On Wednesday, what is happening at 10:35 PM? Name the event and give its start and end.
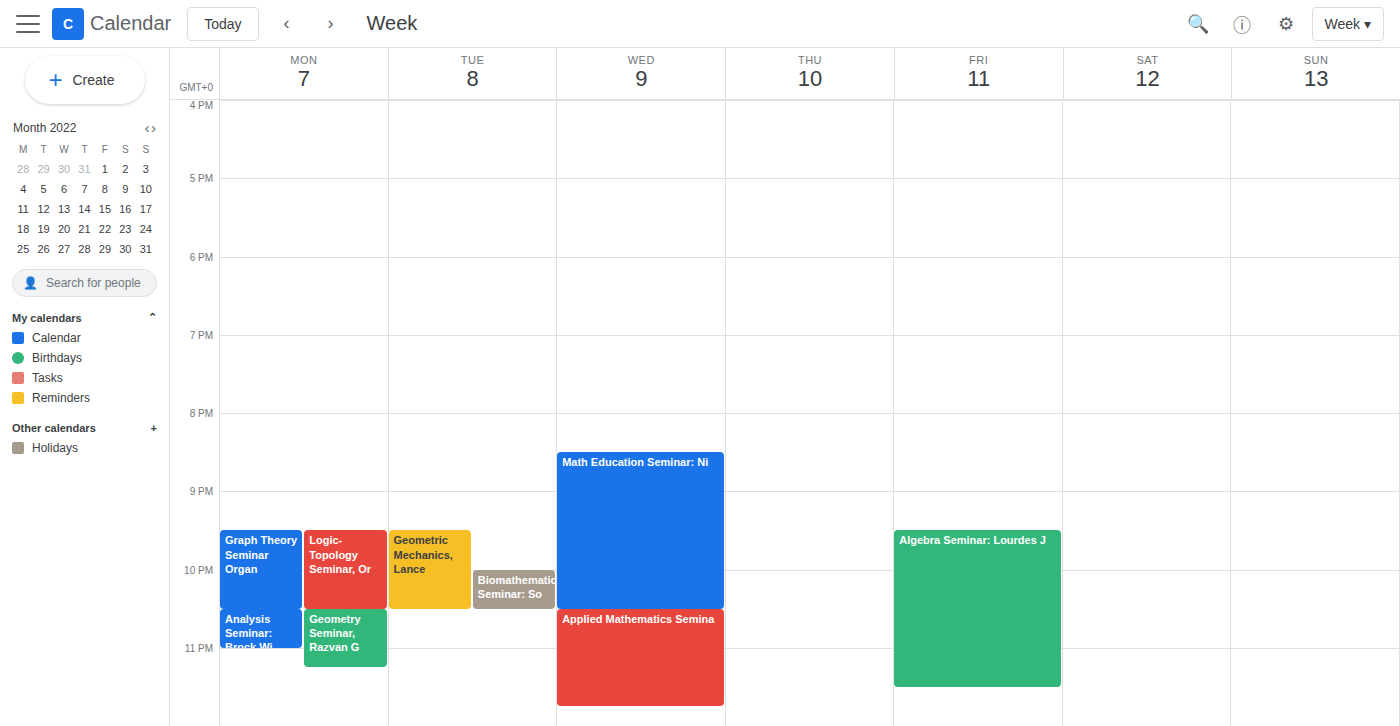
"Applied Mathematics Semina", 10:30 PM to 11:45 PM